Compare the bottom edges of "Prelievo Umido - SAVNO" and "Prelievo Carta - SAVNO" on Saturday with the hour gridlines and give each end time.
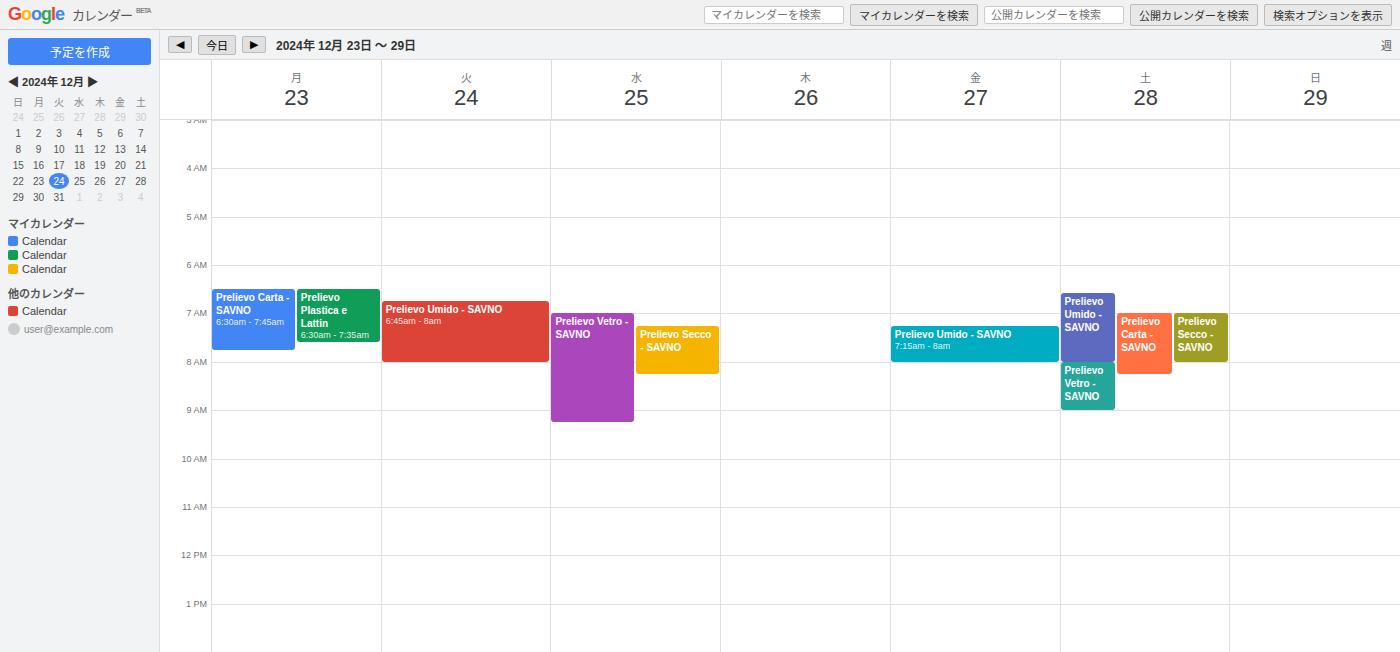
"Prelievo Umido - SAVNO": 8:00 AM, exactly on the 8 AM line. "Prelievo Carta - SAVNO": 8:15 AM, neither: a quarter of the way from the 8 AM line to the 9 AM line.